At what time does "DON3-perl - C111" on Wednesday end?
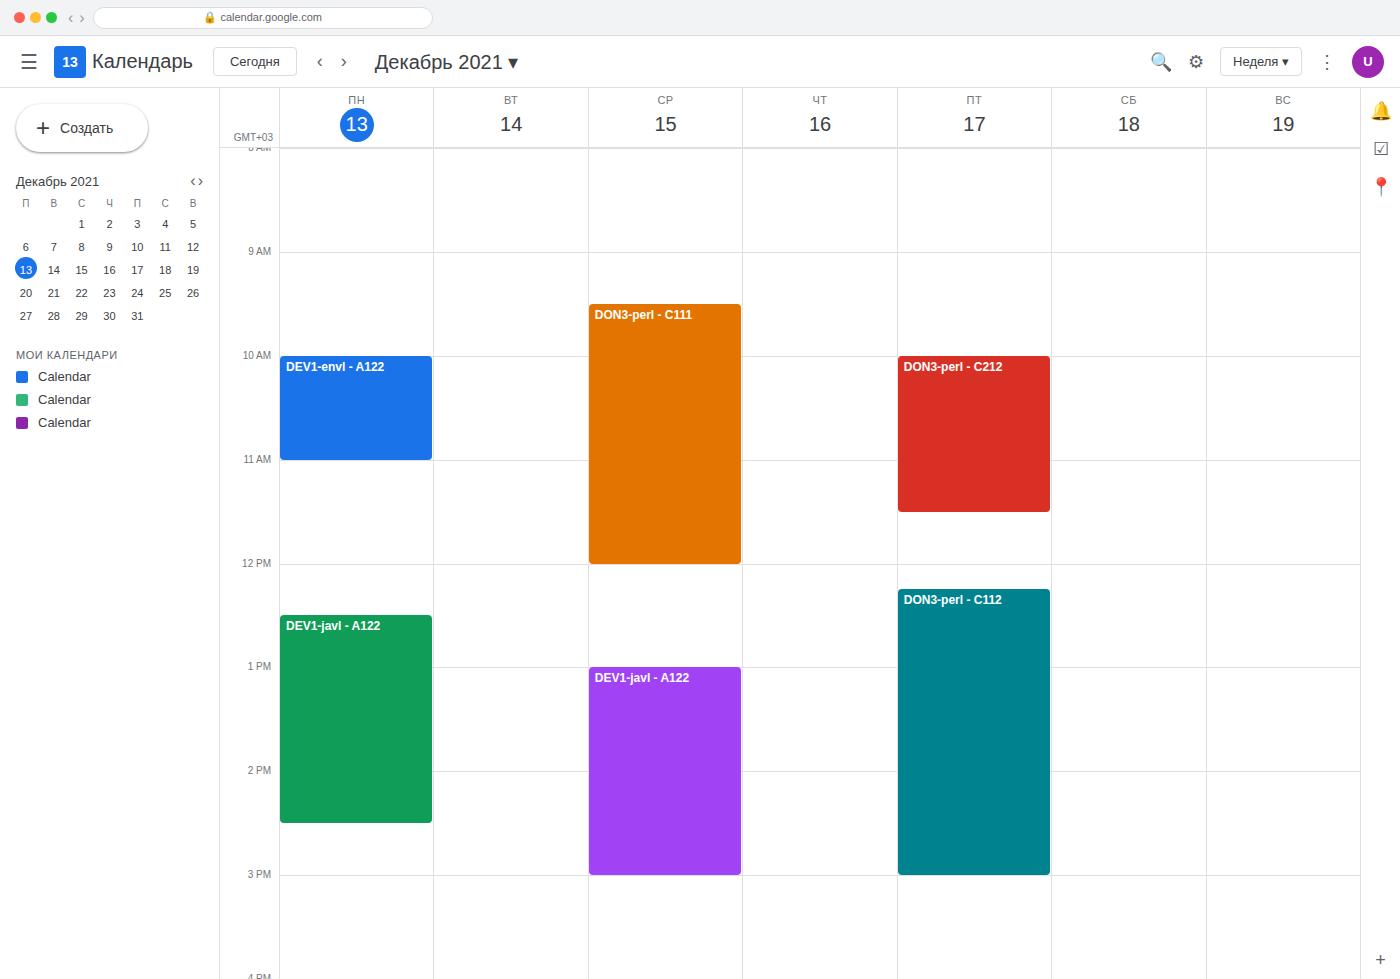
12:00